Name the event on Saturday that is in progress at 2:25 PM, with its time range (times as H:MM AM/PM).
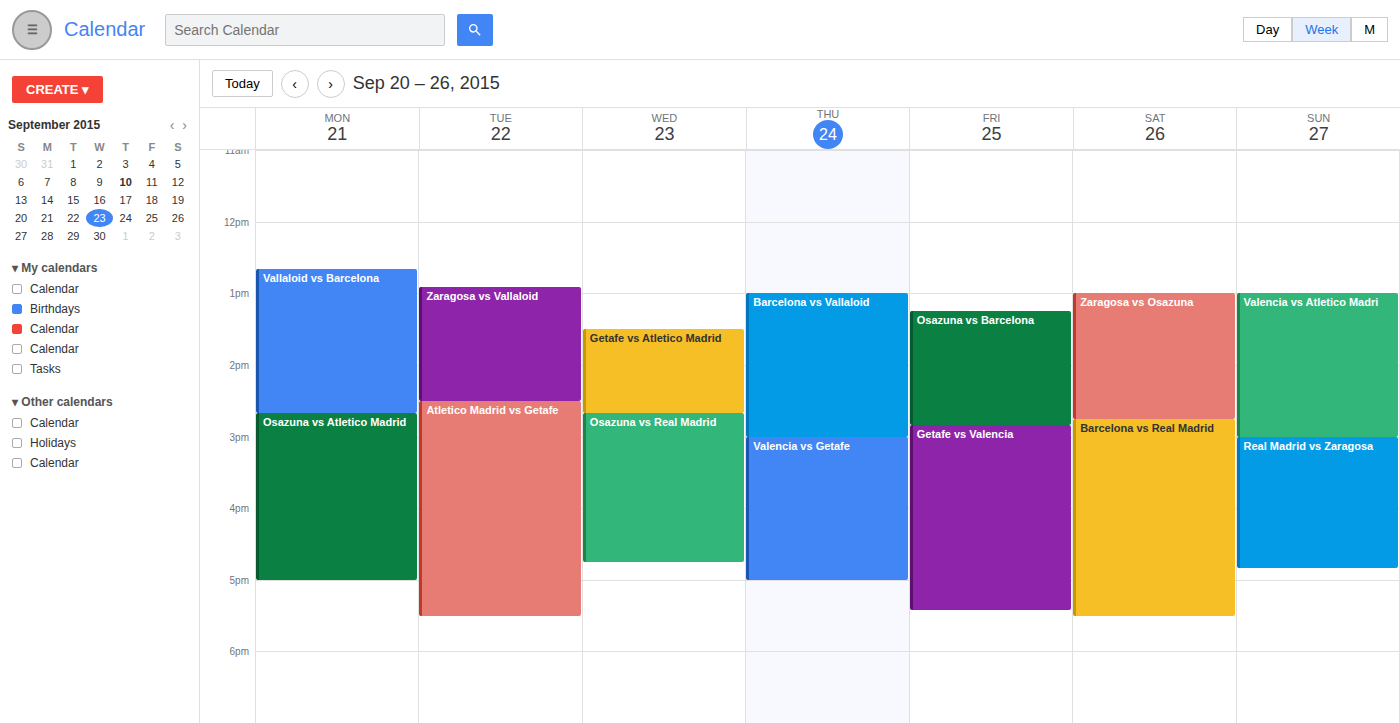
"Zaragosa vs Osazuna", 1:00 PM to 2:45 PM